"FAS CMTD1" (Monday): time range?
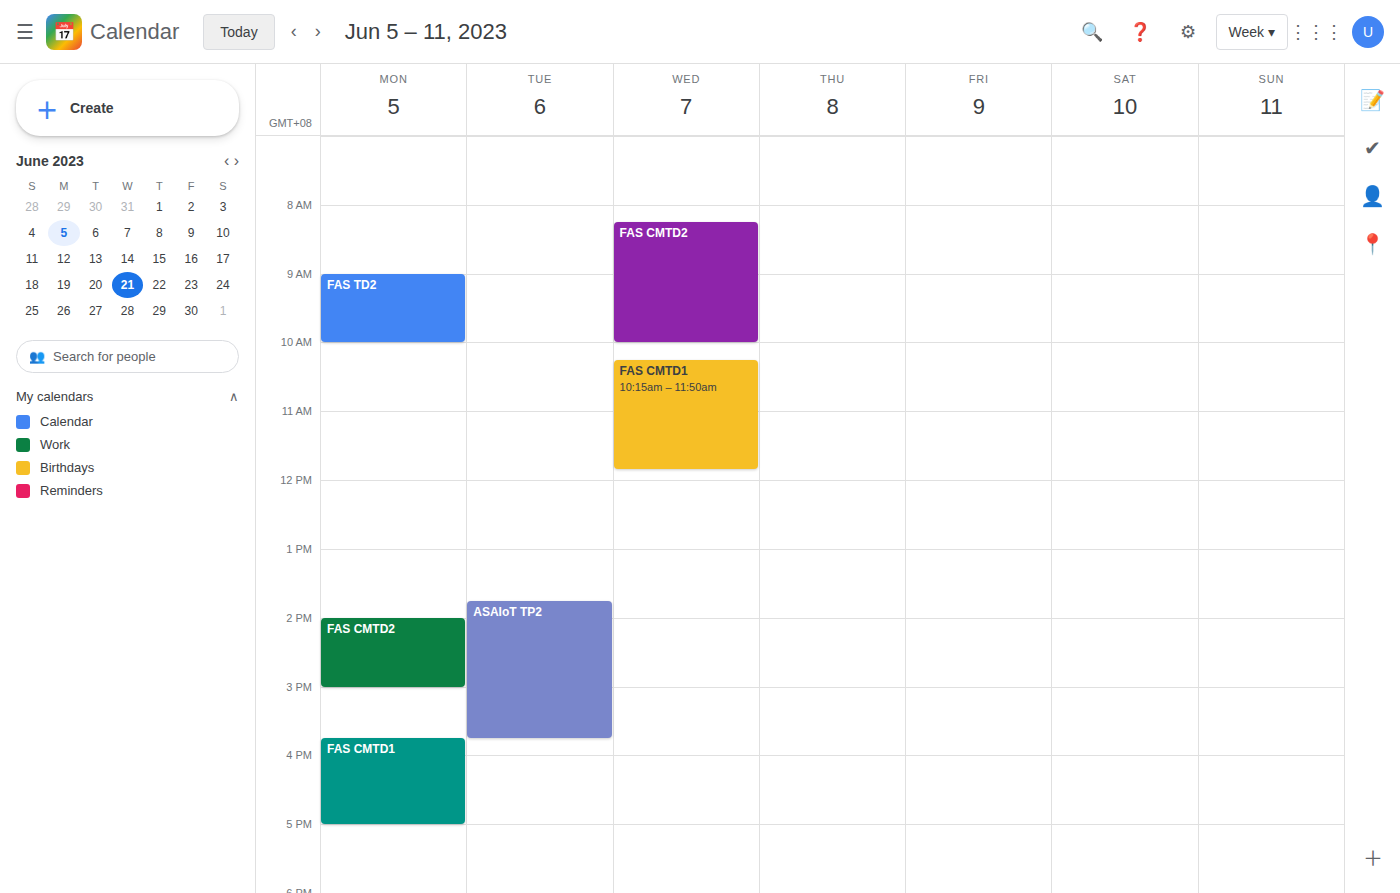
3:45 PM to 5:00 PM